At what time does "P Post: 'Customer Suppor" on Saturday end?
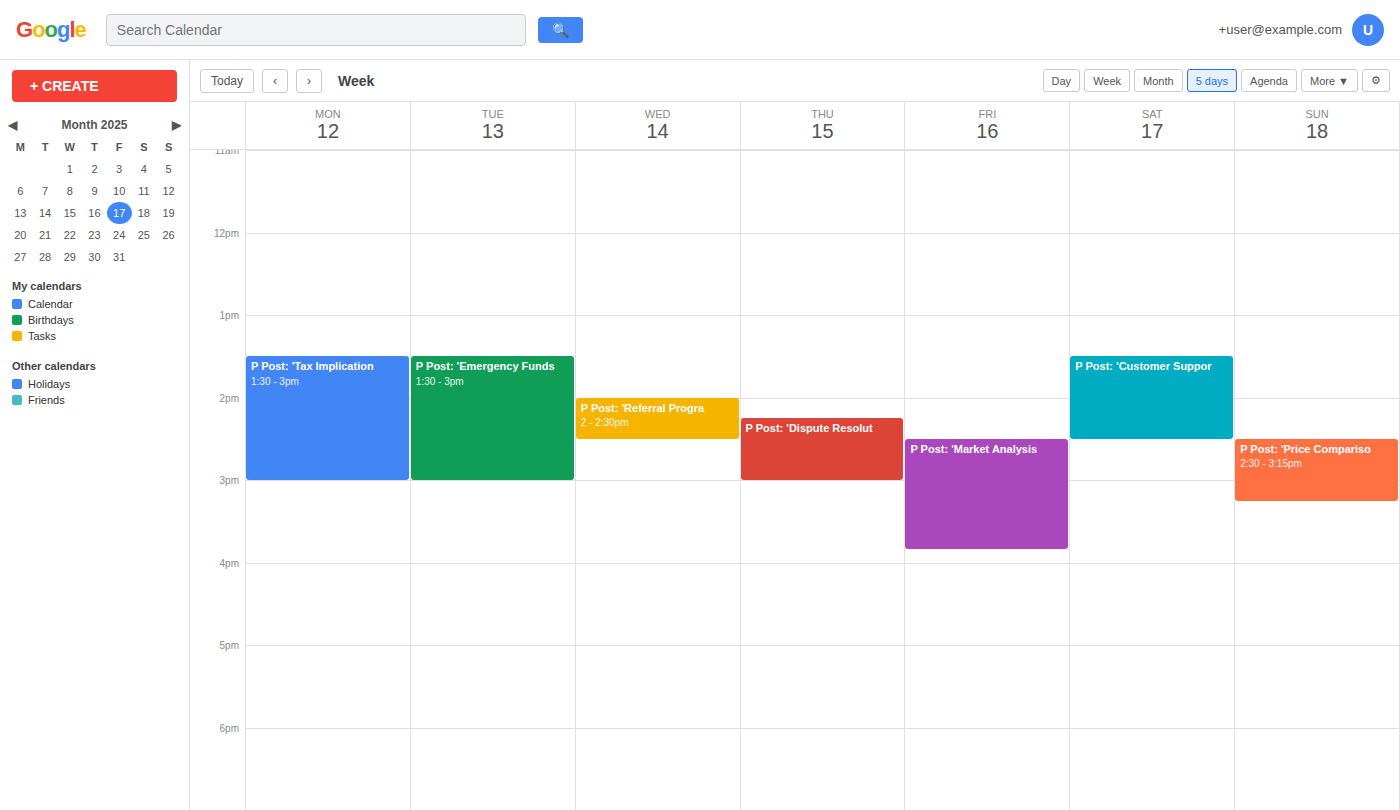
2:30 PM